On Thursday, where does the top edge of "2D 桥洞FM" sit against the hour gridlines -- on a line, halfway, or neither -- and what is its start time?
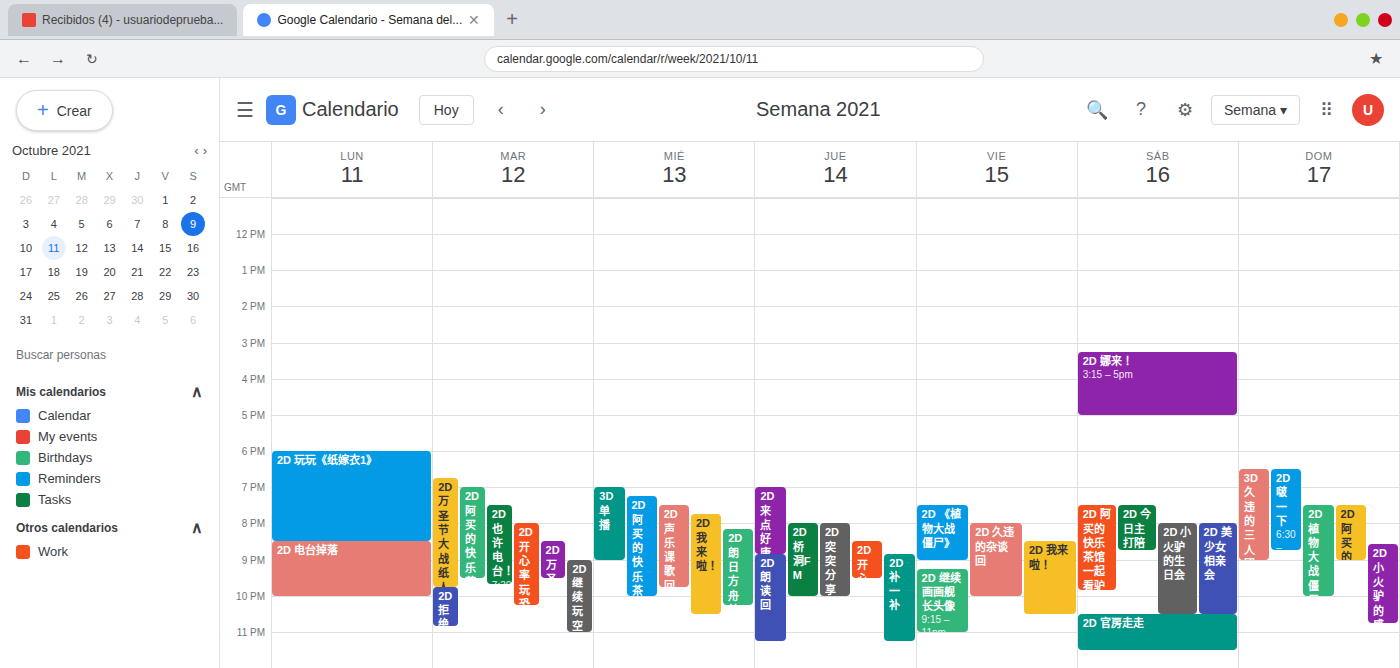
8:00 PM -- exactly on the 8 PM line.